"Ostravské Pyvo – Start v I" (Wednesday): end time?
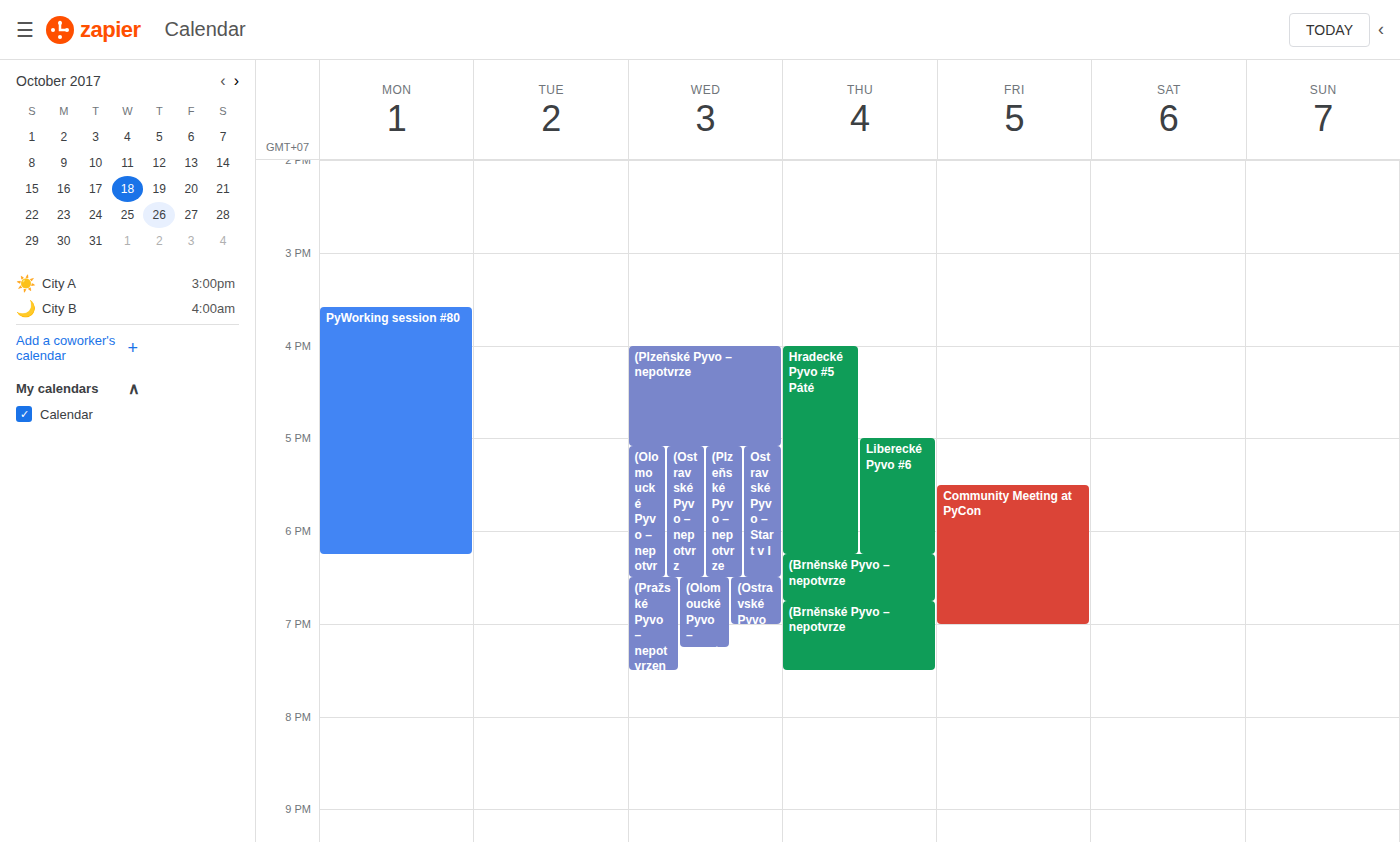
18:30